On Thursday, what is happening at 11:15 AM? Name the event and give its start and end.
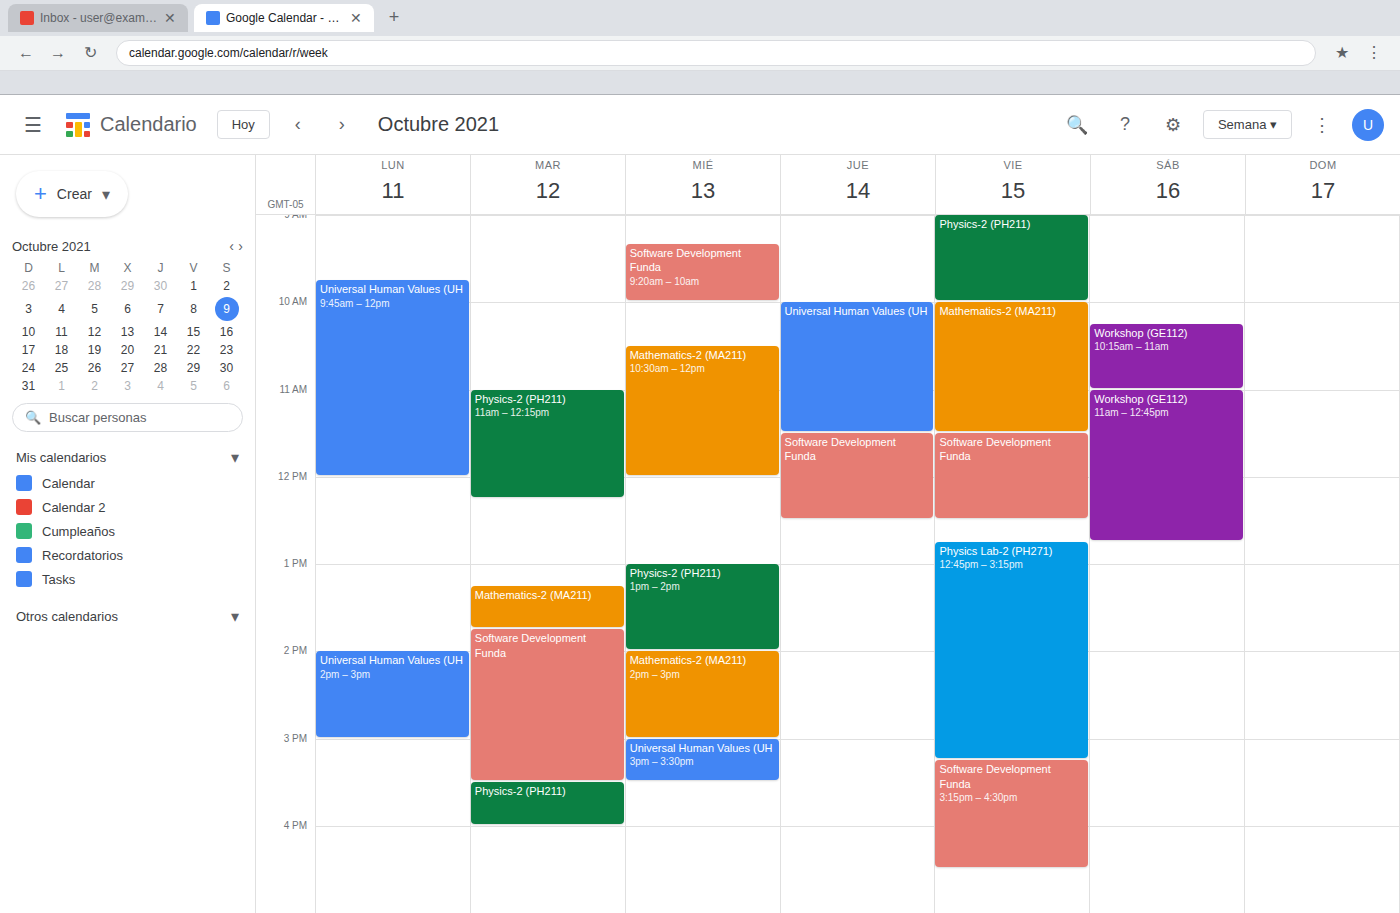
"Universal Human Values (UH", 10:00 AM to 11:30 AM